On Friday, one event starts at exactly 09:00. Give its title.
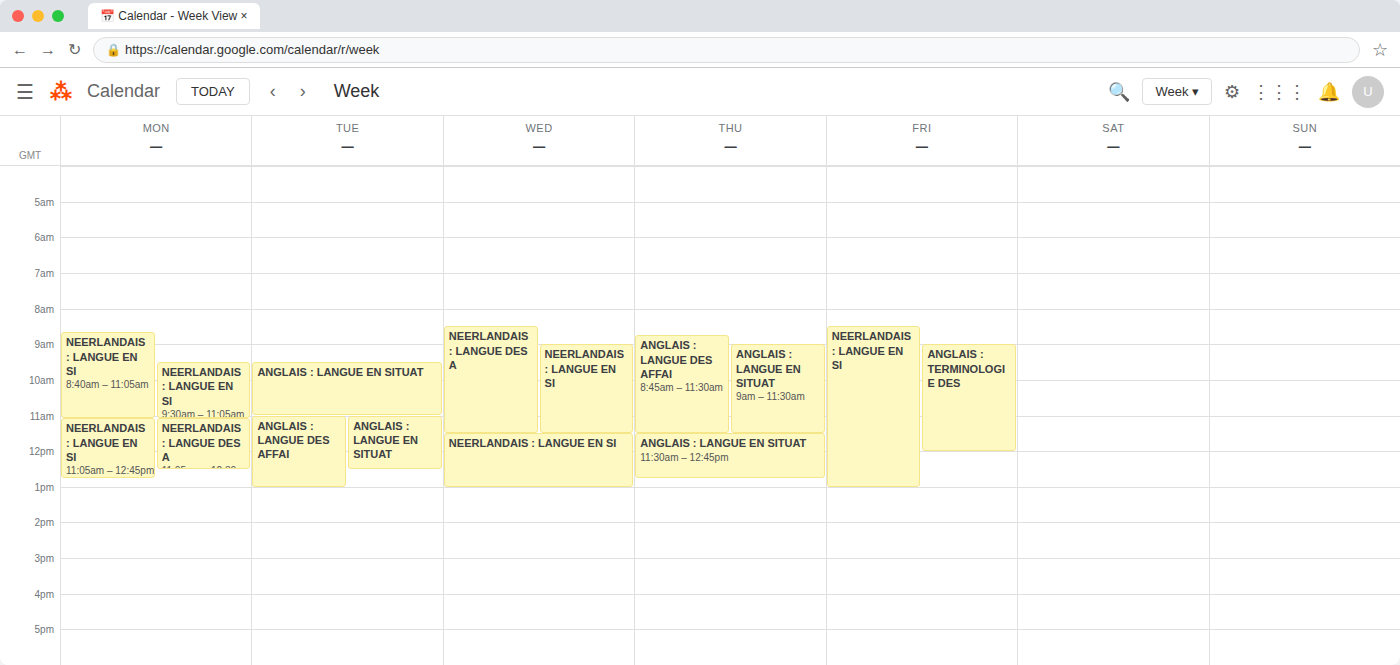
"ANGLAIS : TERMINOLOGIE DES"